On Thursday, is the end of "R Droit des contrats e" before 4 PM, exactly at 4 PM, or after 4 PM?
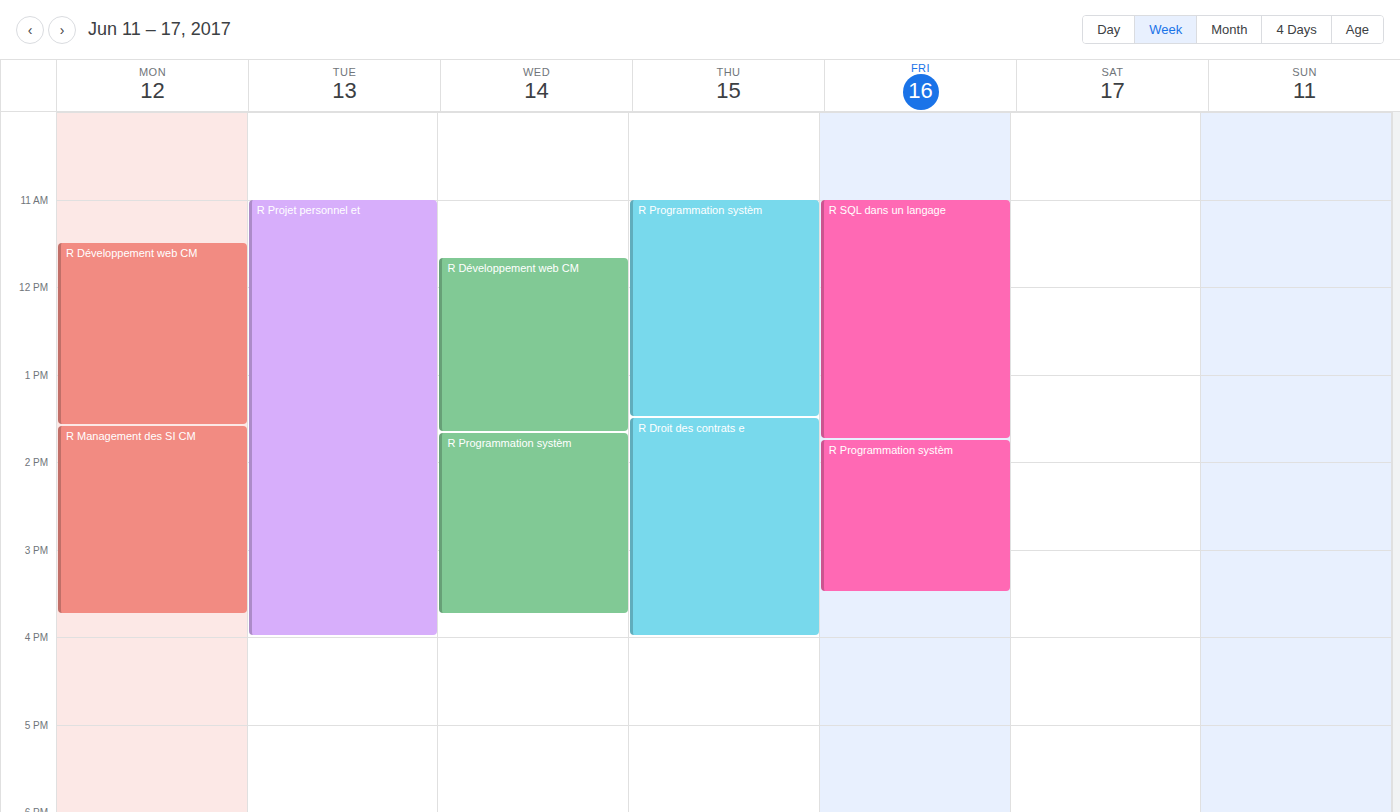
4:00 PM -- exactly at 4 PM, on the 4 PM line.